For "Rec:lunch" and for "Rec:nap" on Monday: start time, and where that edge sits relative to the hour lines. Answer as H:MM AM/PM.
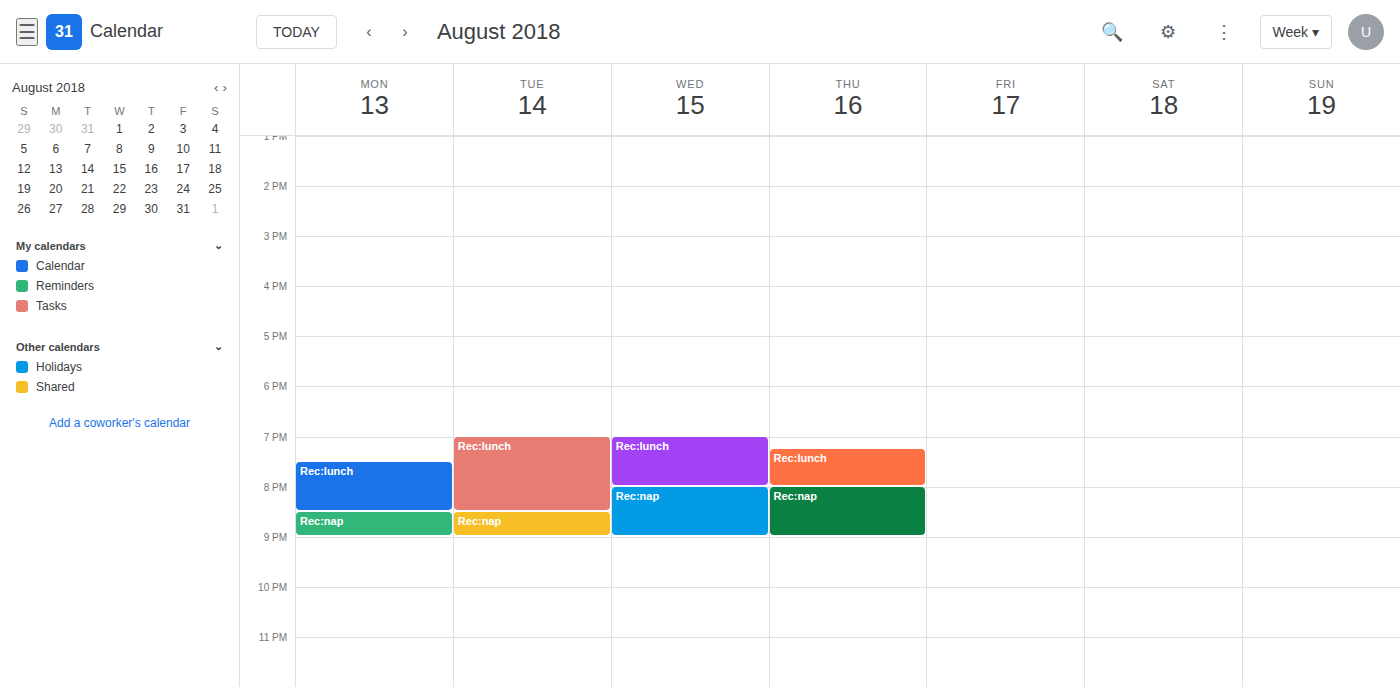
"Rec:lunch": 7:30 PM, halfway between the 7 PM and 8 PM lines. "Rec:nap": 8:30 PM, halfway between the 8 PM and 9 PM lines.